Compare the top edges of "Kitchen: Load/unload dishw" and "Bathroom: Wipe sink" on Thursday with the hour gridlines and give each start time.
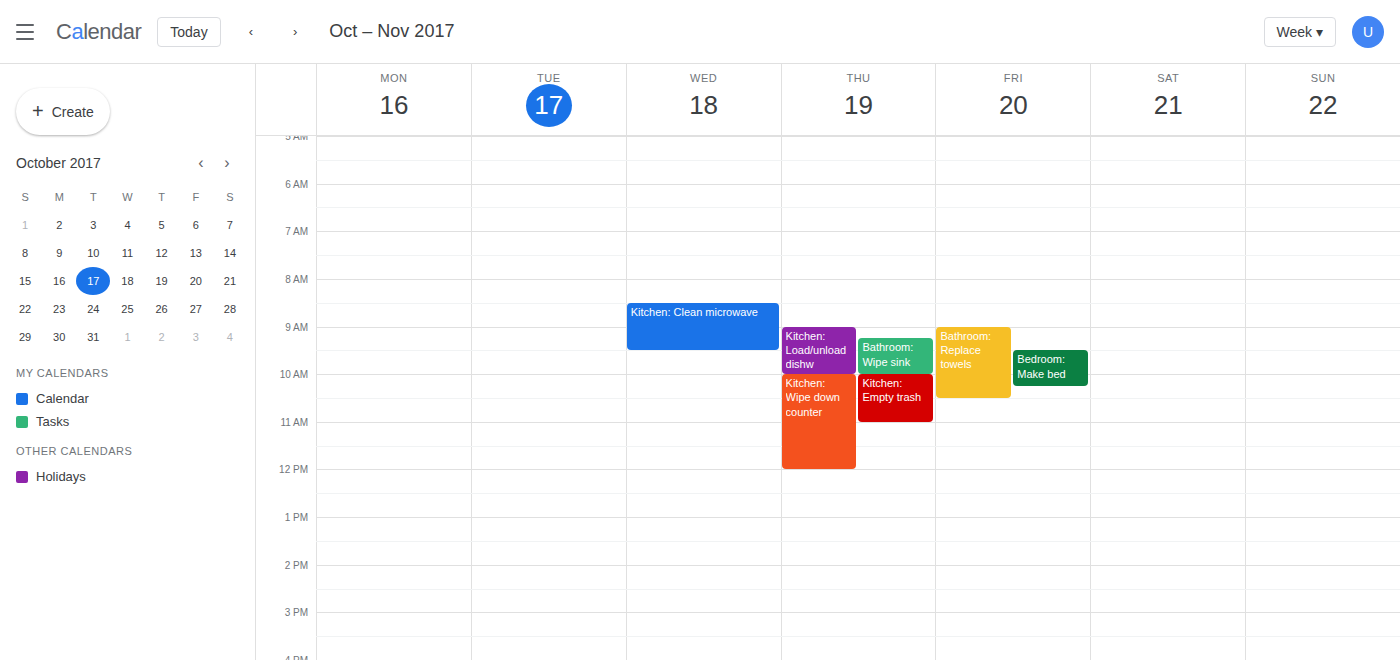
"Kitchen: Load/unload dishw": 9:00 AM, exactly on the 9 AM line. "Bathroom: Wipe sink": 9:15 AM, neither: a quarter of the way from the 9 AM line to the 10 AM line.